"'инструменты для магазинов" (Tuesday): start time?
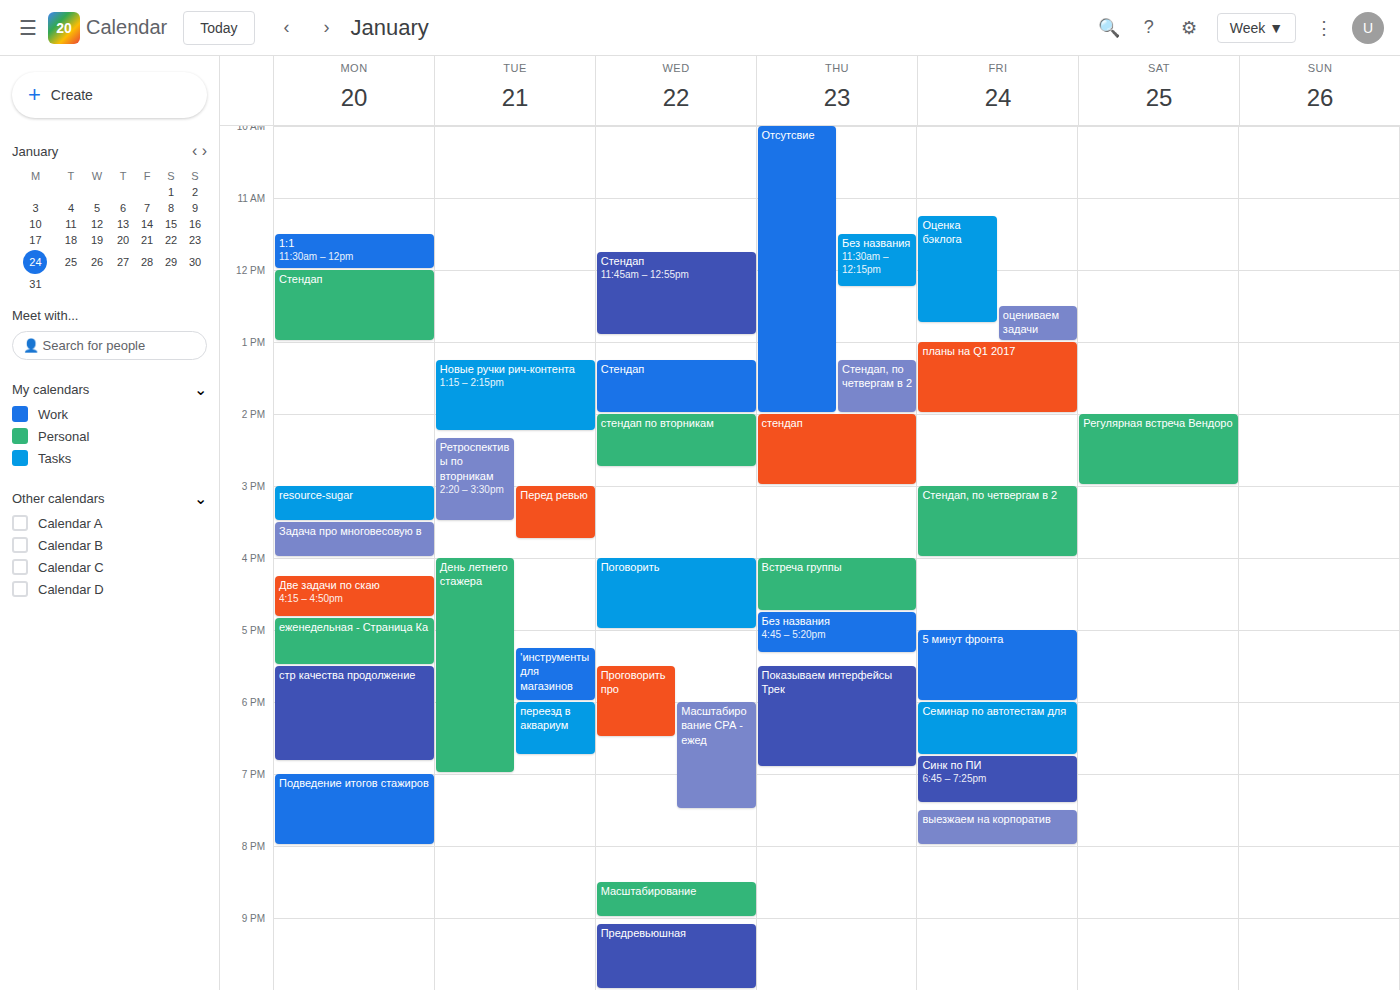
5:15 PM